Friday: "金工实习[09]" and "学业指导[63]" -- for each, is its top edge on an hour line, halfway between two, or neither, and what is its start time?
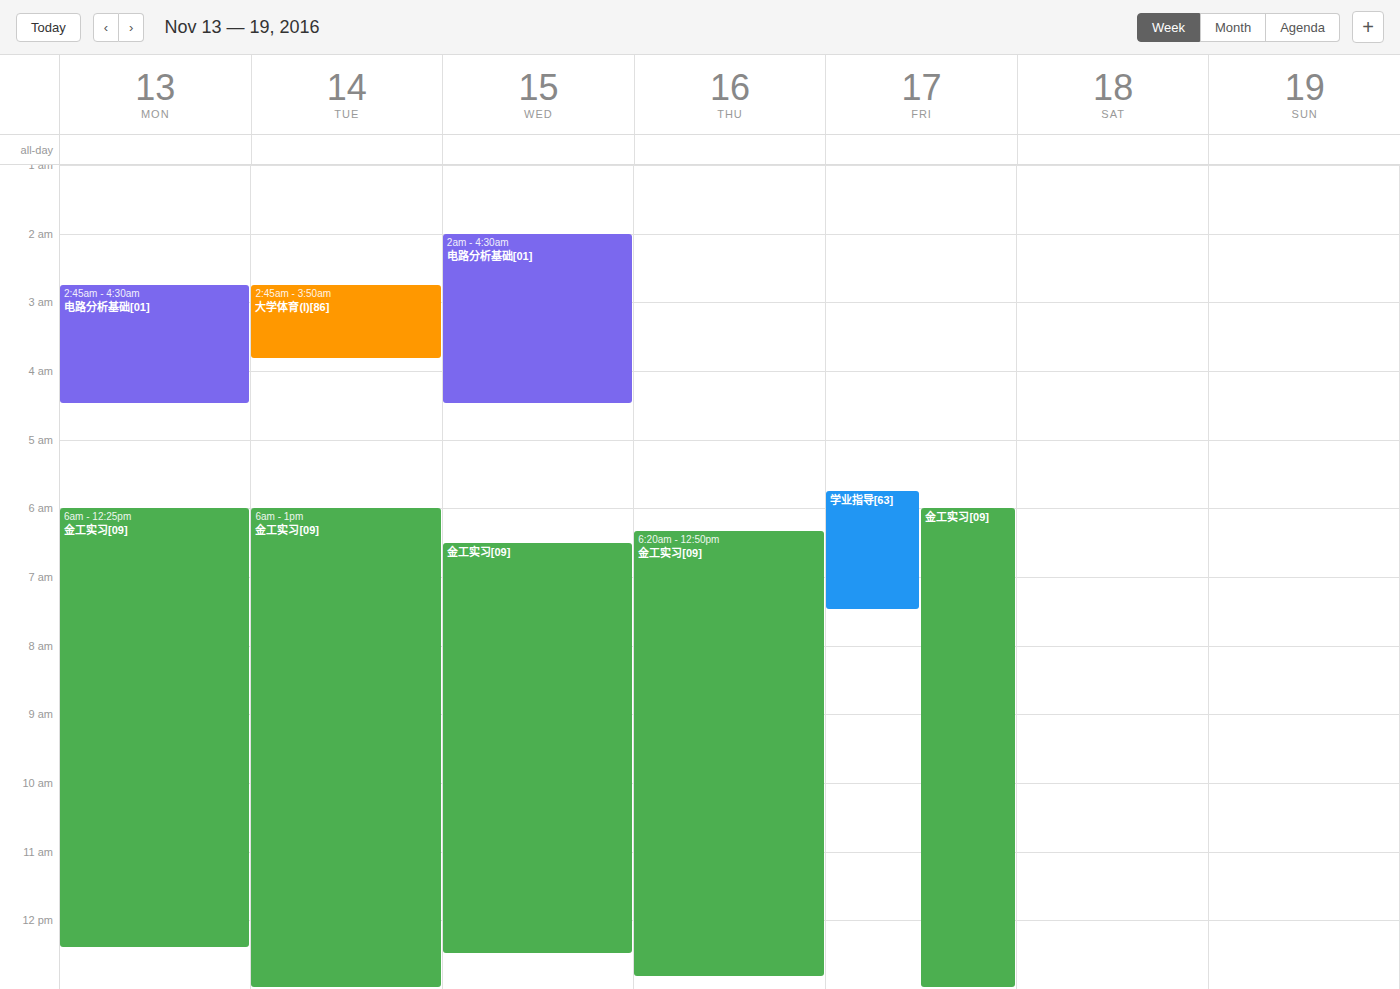
"金工实习[09]": 6:00 AM, exactly on the 6 AM line. "学业指导[63]": 5:45 AM, neither: three quarters of the way from the 5 AM line to the 6 AM line.